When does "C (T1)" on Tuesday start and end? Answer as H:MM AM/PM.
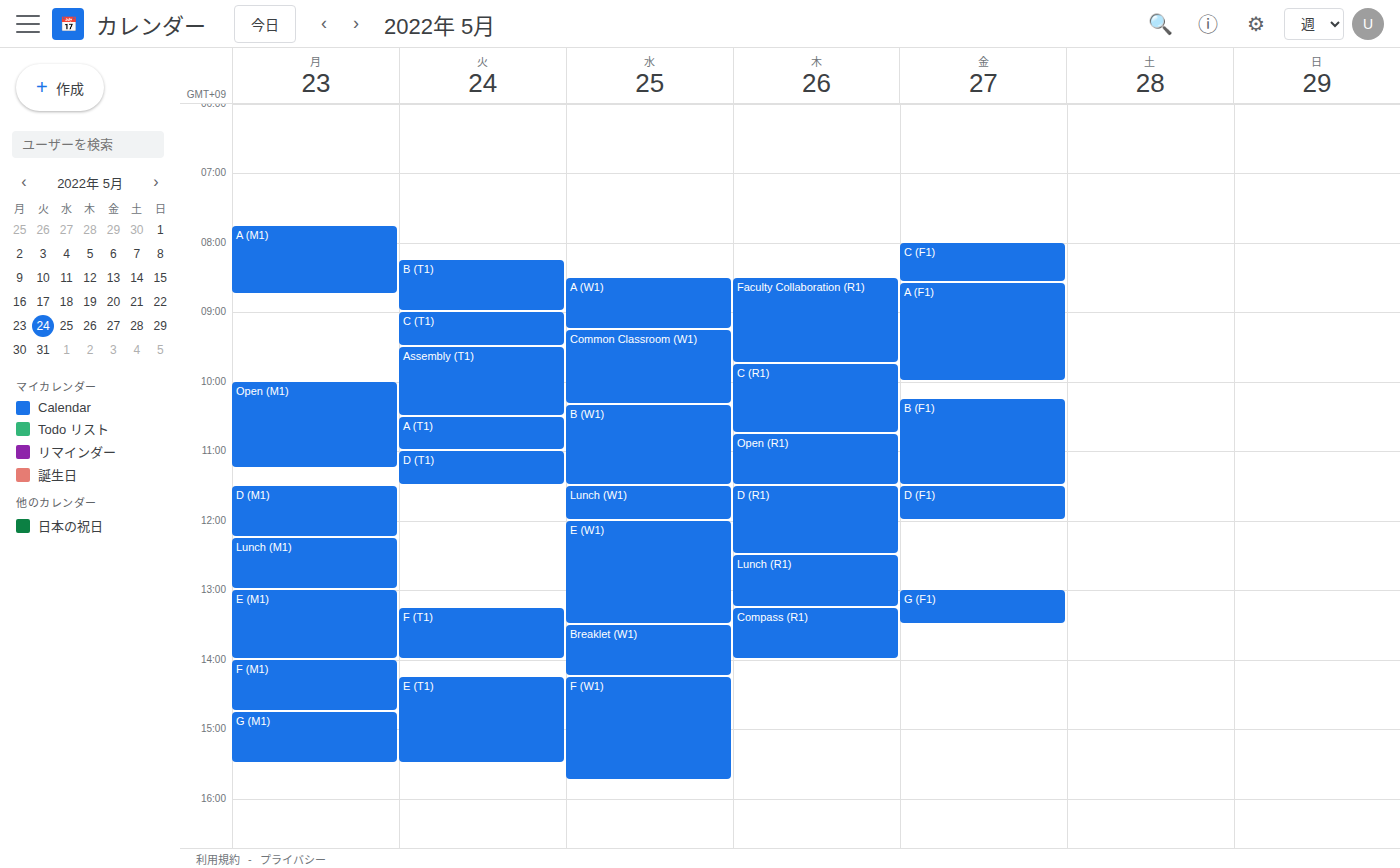
9:00 AM to 9:30 AM